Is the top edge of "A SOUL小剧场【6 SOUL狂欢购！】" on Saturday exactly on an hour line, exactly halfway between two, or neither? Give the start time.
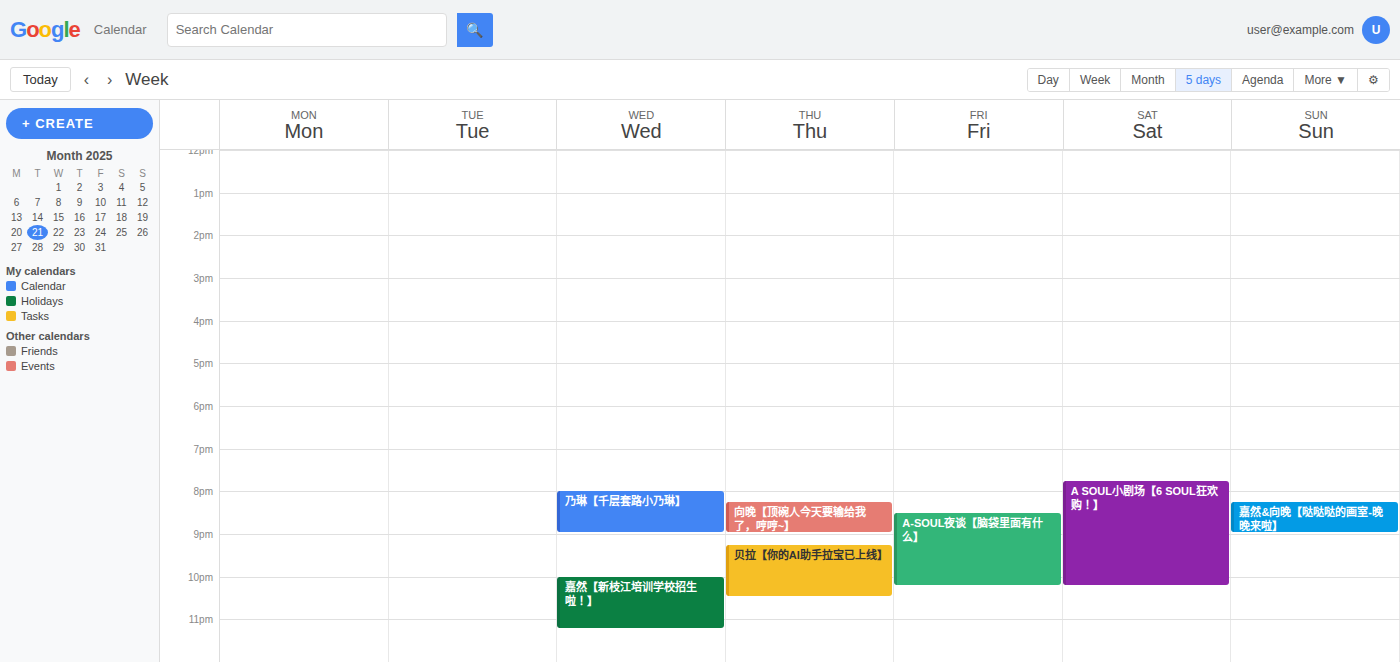
7:45 PM -- neither: three quarters of the way from the 7 PM line to the 8 PM line.